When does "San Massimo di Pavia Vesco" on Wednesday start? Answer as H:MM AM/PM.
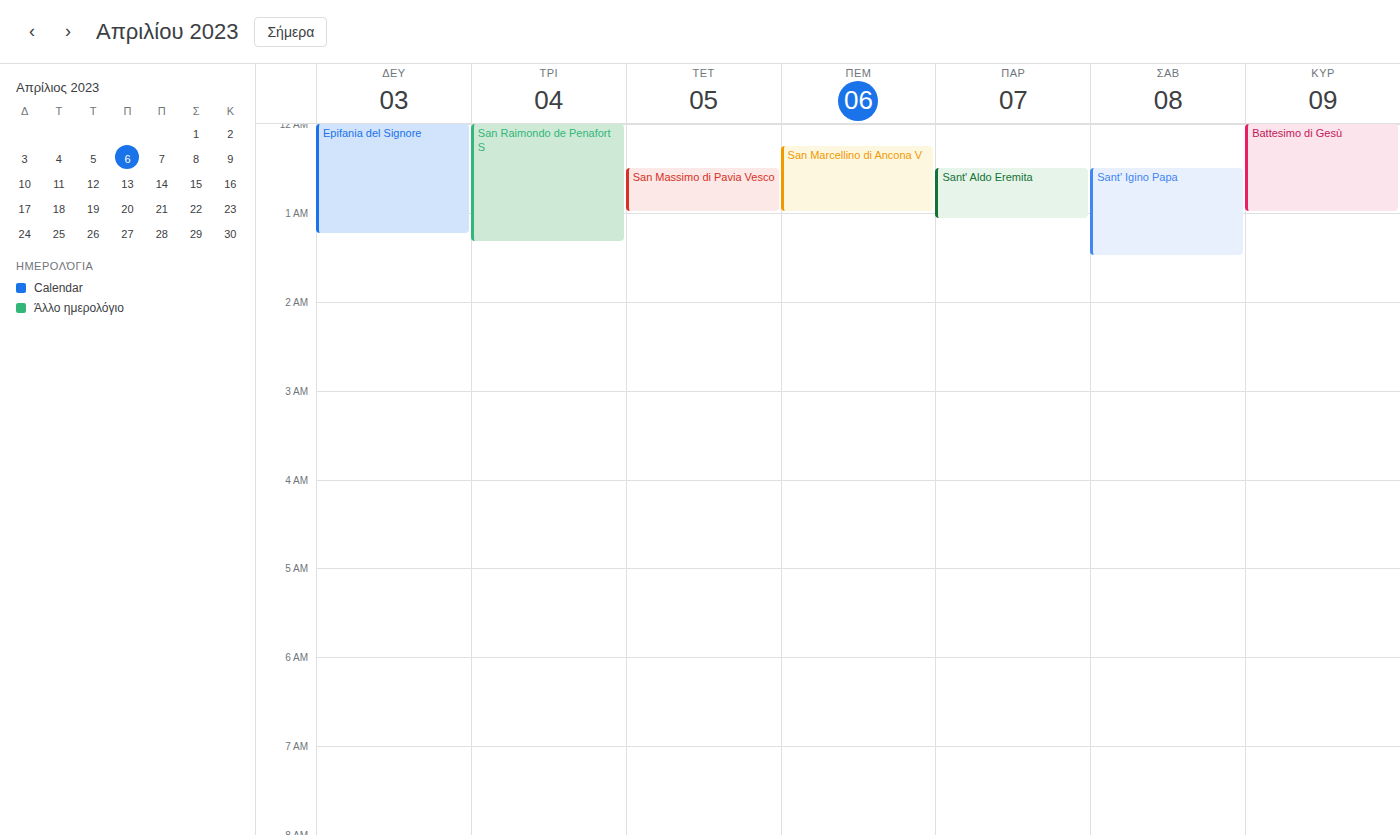
12:30 AM